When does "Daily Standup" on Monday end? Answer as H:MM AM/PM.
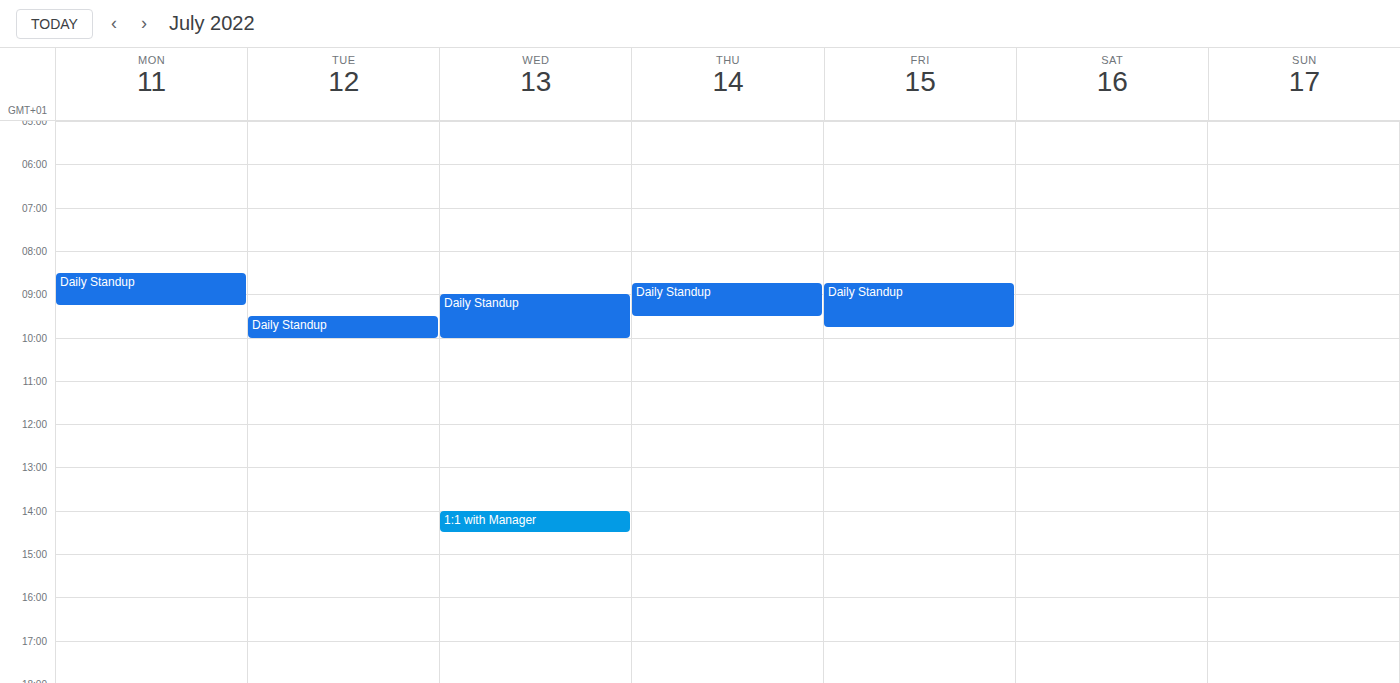
9:15 AM